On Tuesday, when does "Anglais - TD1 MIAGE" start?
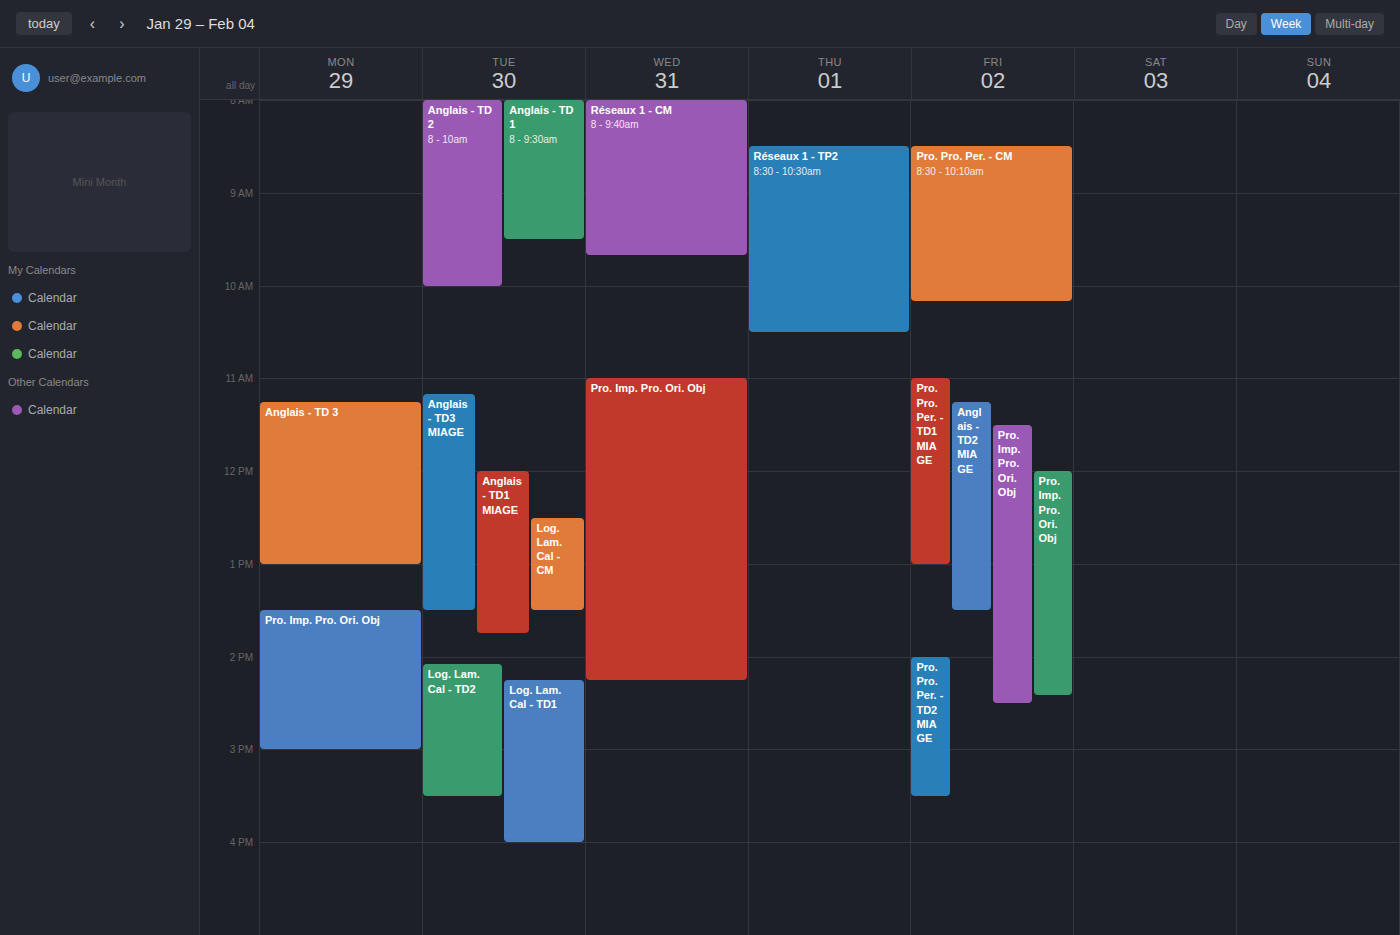
12:00 PM